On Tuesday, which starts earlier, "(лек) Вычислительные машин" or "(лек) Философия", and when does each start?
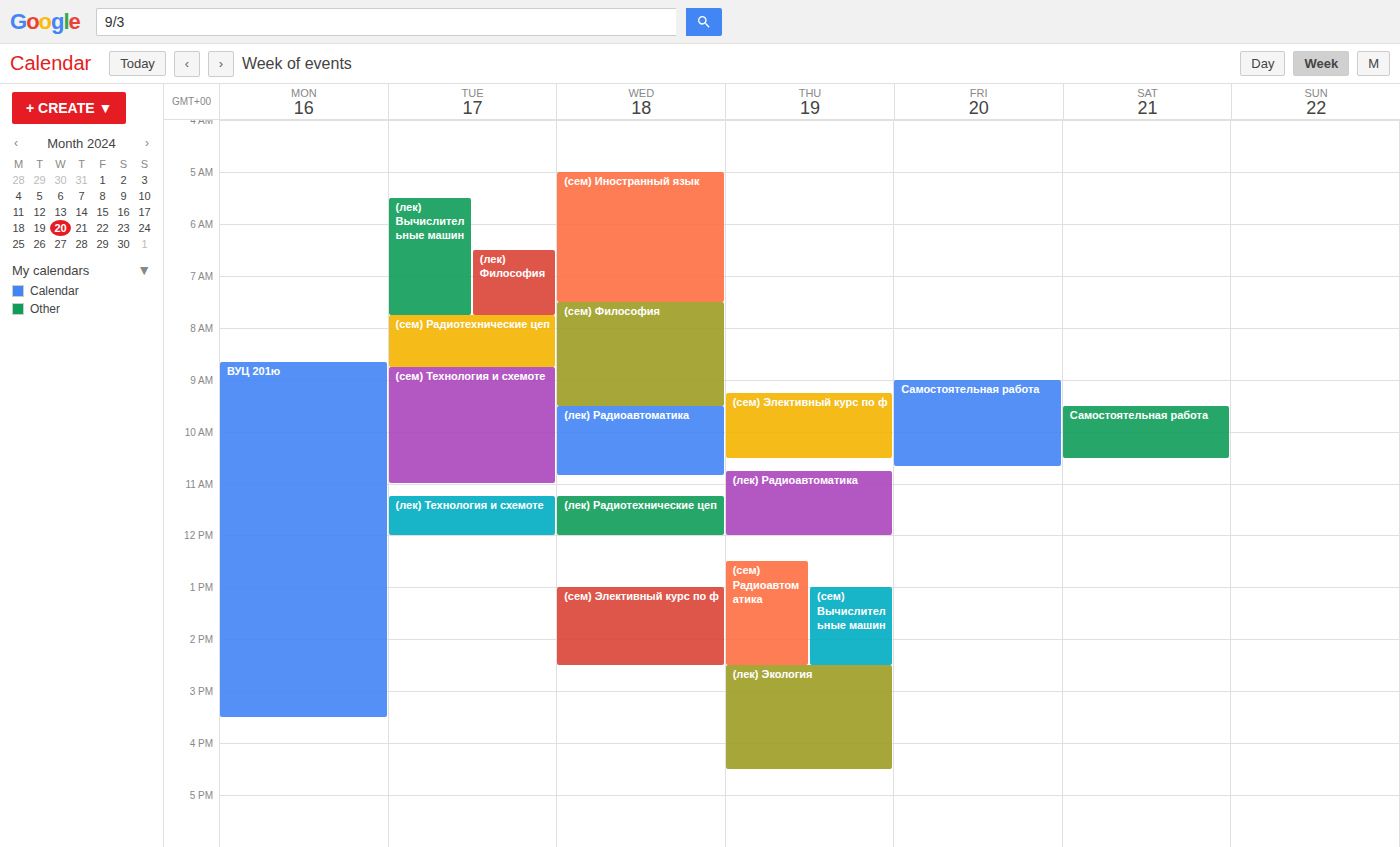
"(лек) Вычислительные машин" 5:30 AM; "(лек) Философия" 6:30 AM.